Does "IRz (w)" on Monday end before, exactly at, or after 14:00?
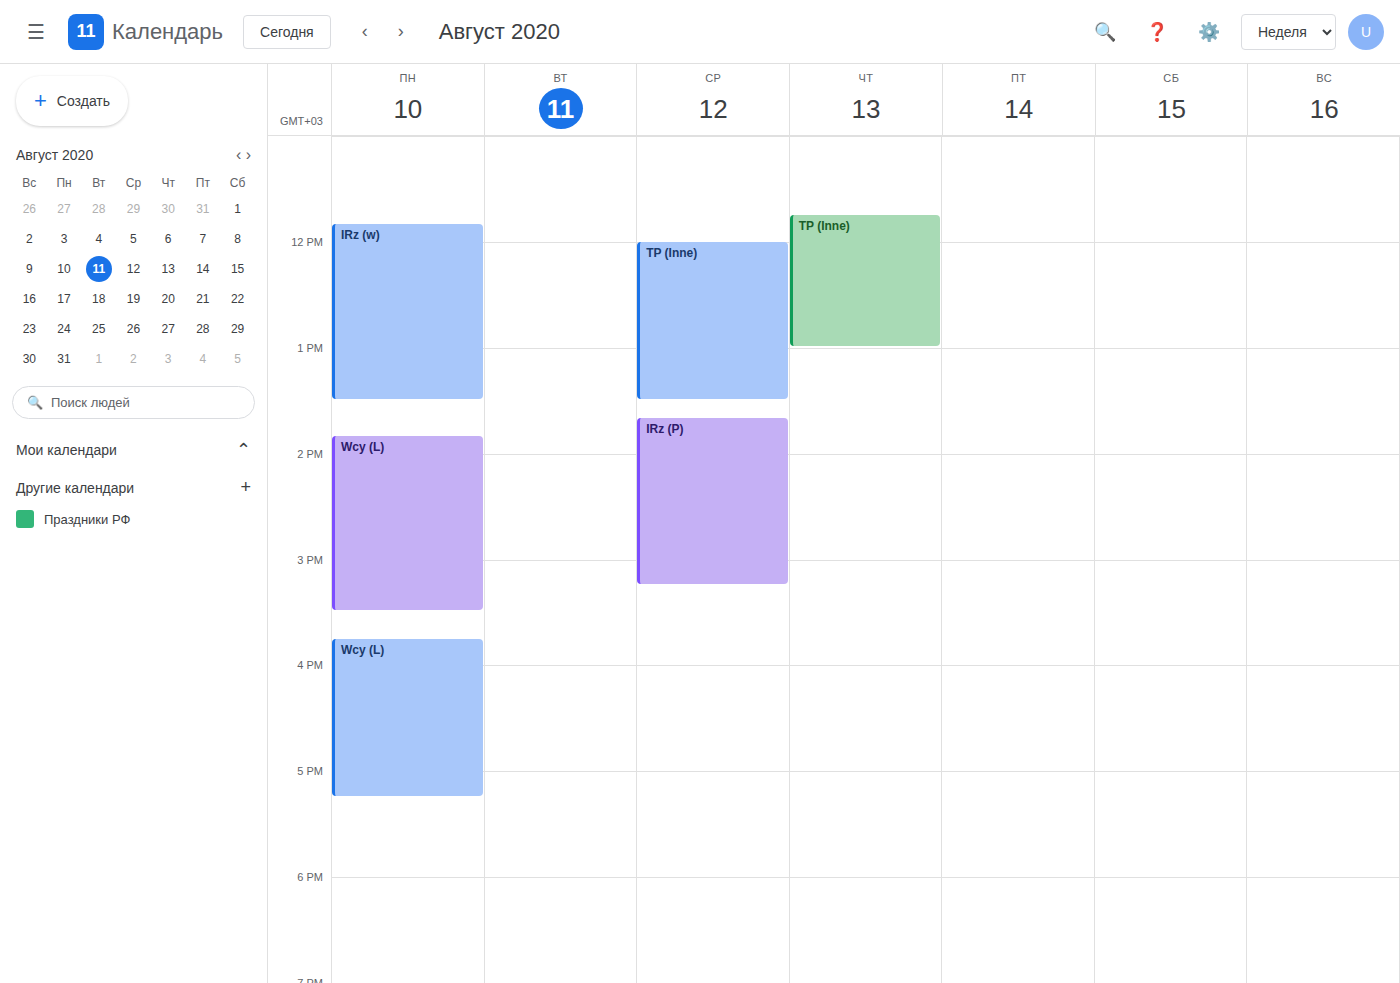
13:30 -- before 14:00, 30 minutes above the 14:00 line.